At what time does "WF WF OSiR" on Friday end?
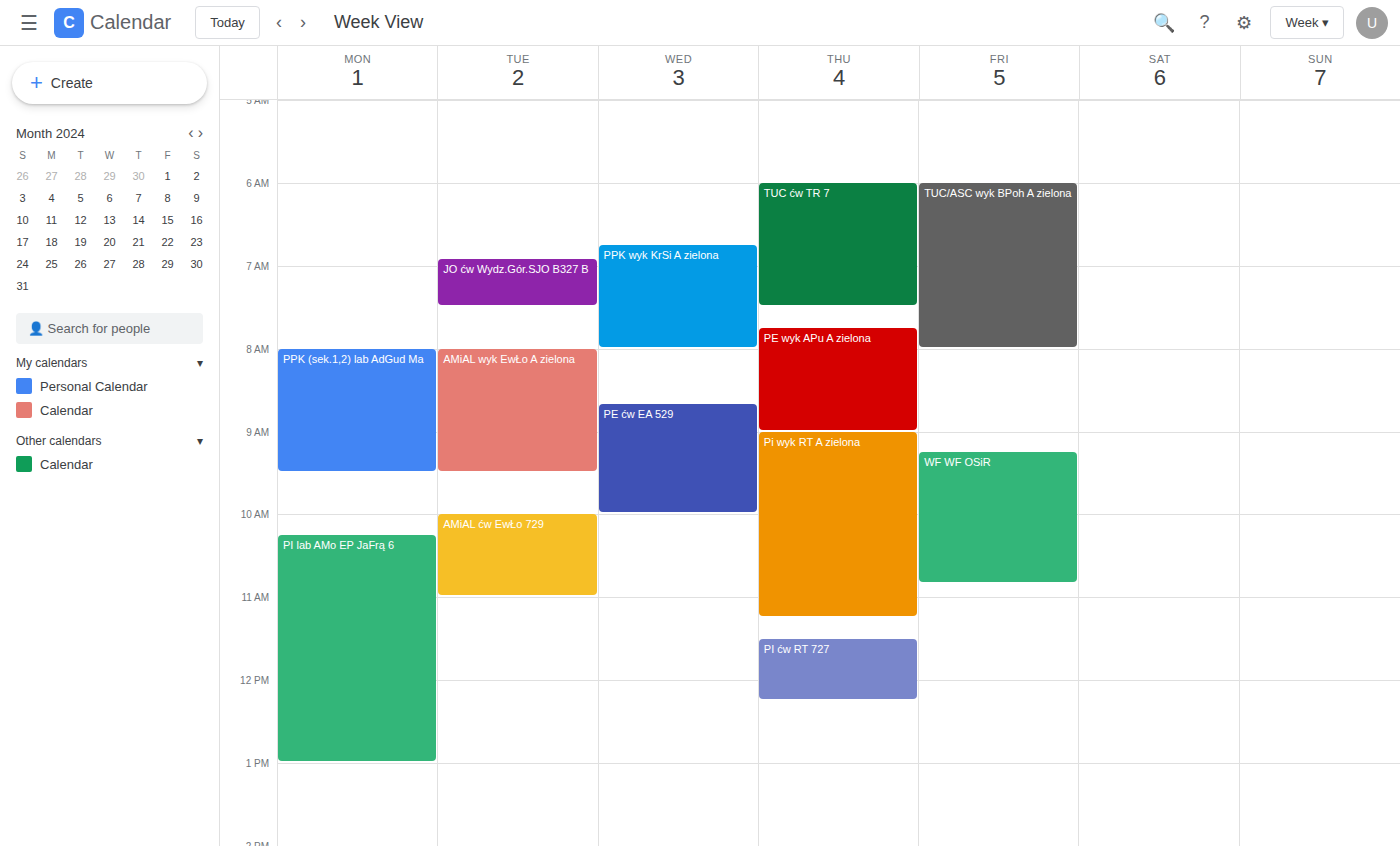
10:50 AM